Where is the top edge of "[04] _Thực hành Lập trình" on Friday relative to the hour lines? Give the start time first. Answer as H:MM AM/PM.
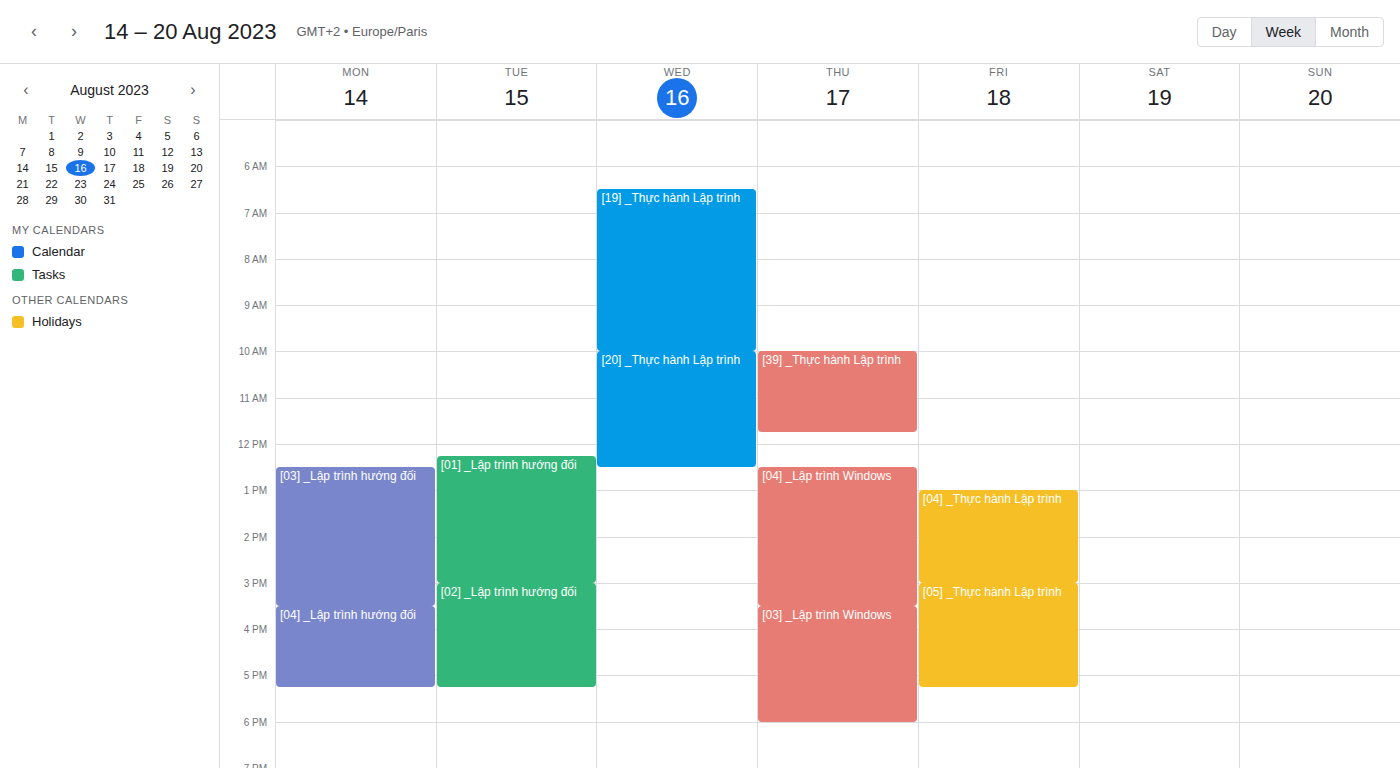
1:00 PM -- exactly on the 1 PM line.